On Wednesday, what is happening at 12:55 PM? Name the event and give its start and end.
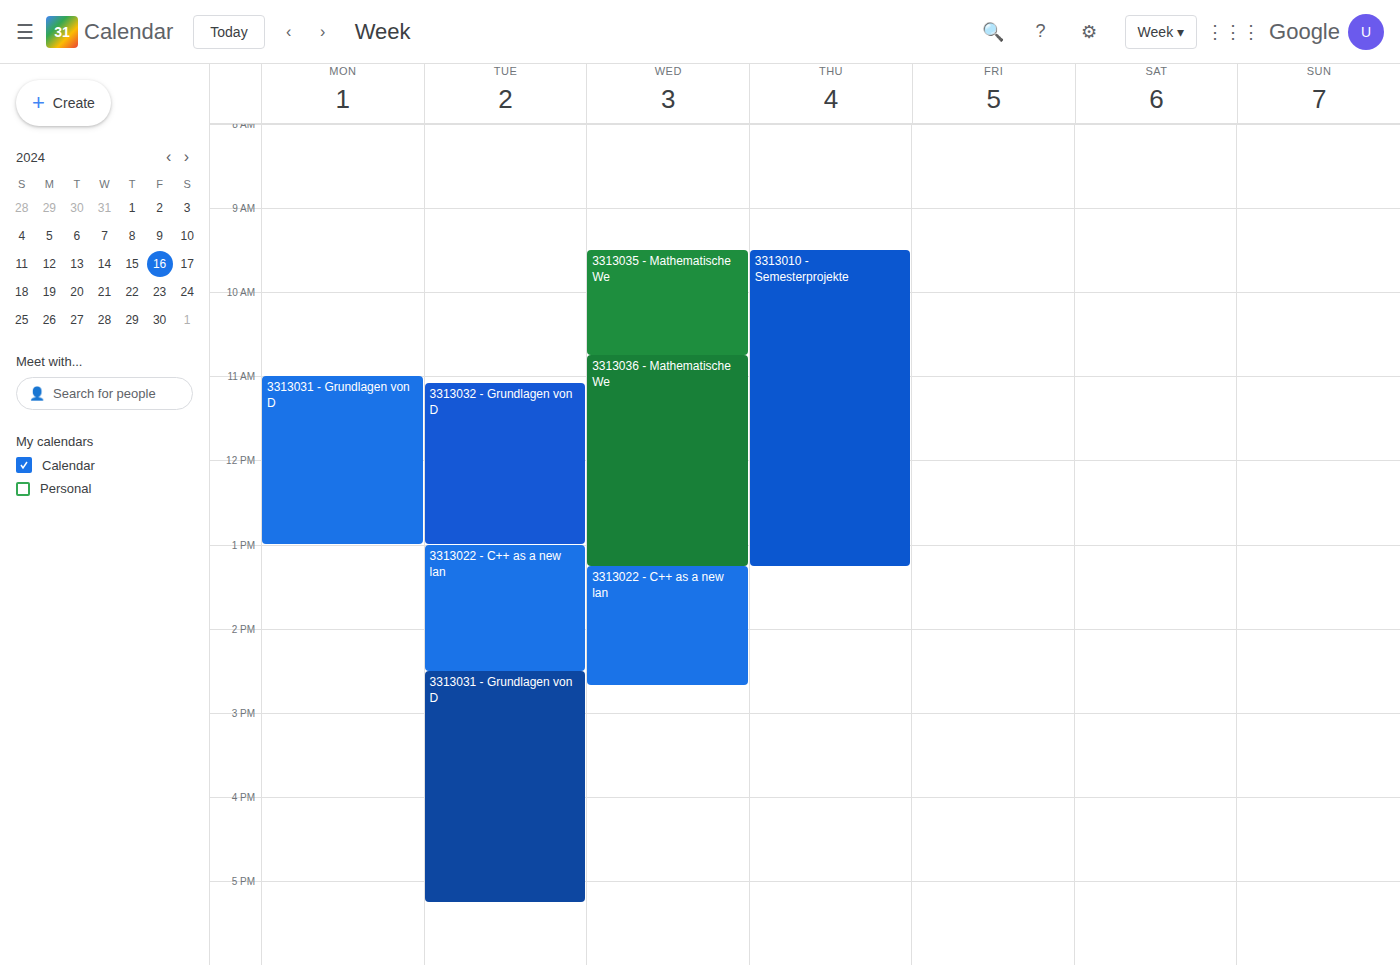
"3313036 - Mathematische We", 10:45 AM to 1:15 PM